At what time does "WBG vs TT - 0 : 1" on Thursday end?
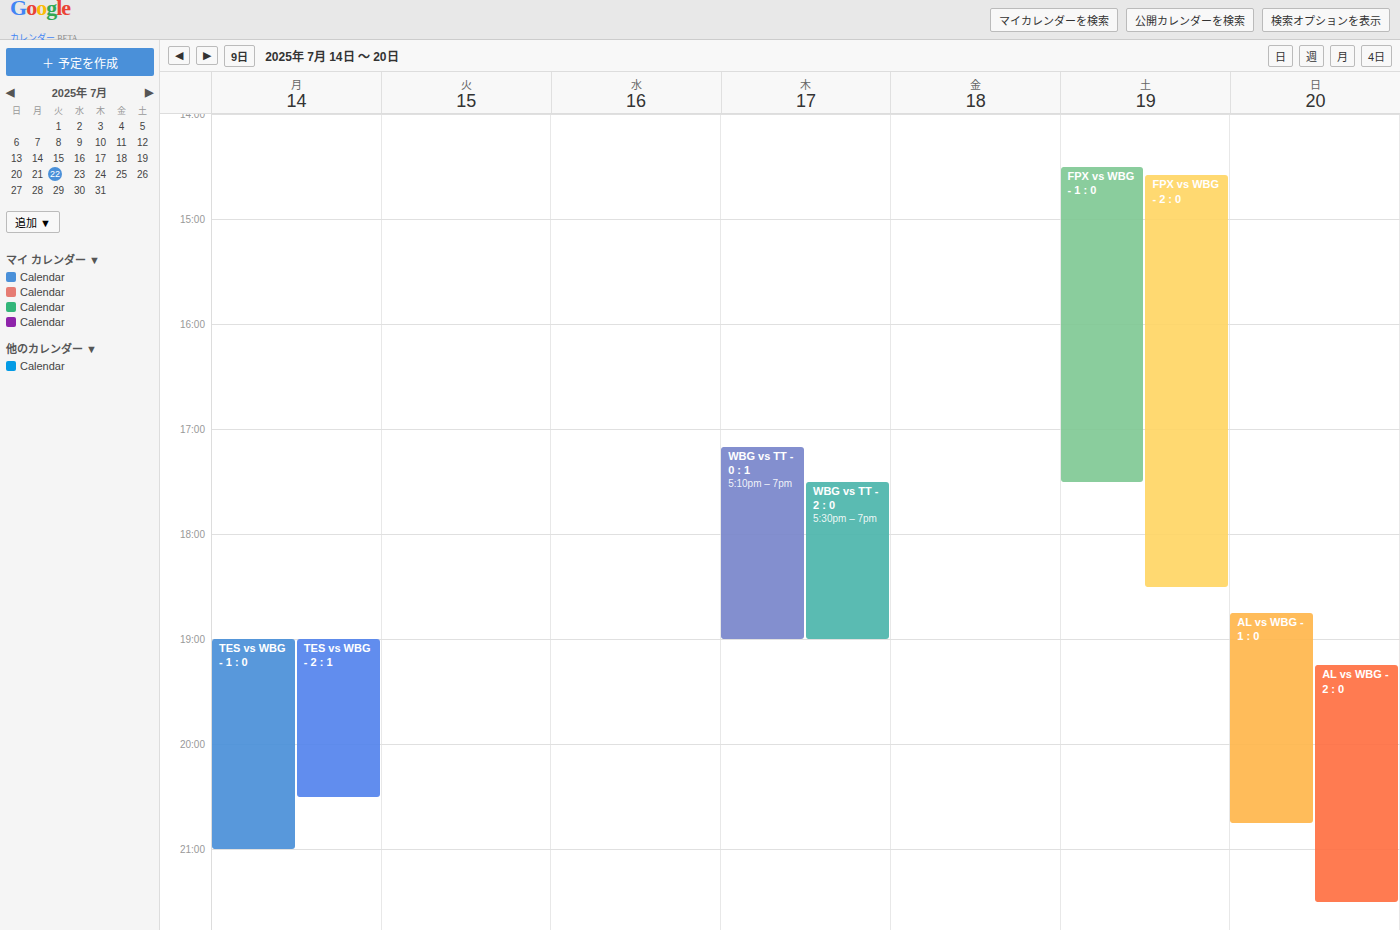
7:00 PM